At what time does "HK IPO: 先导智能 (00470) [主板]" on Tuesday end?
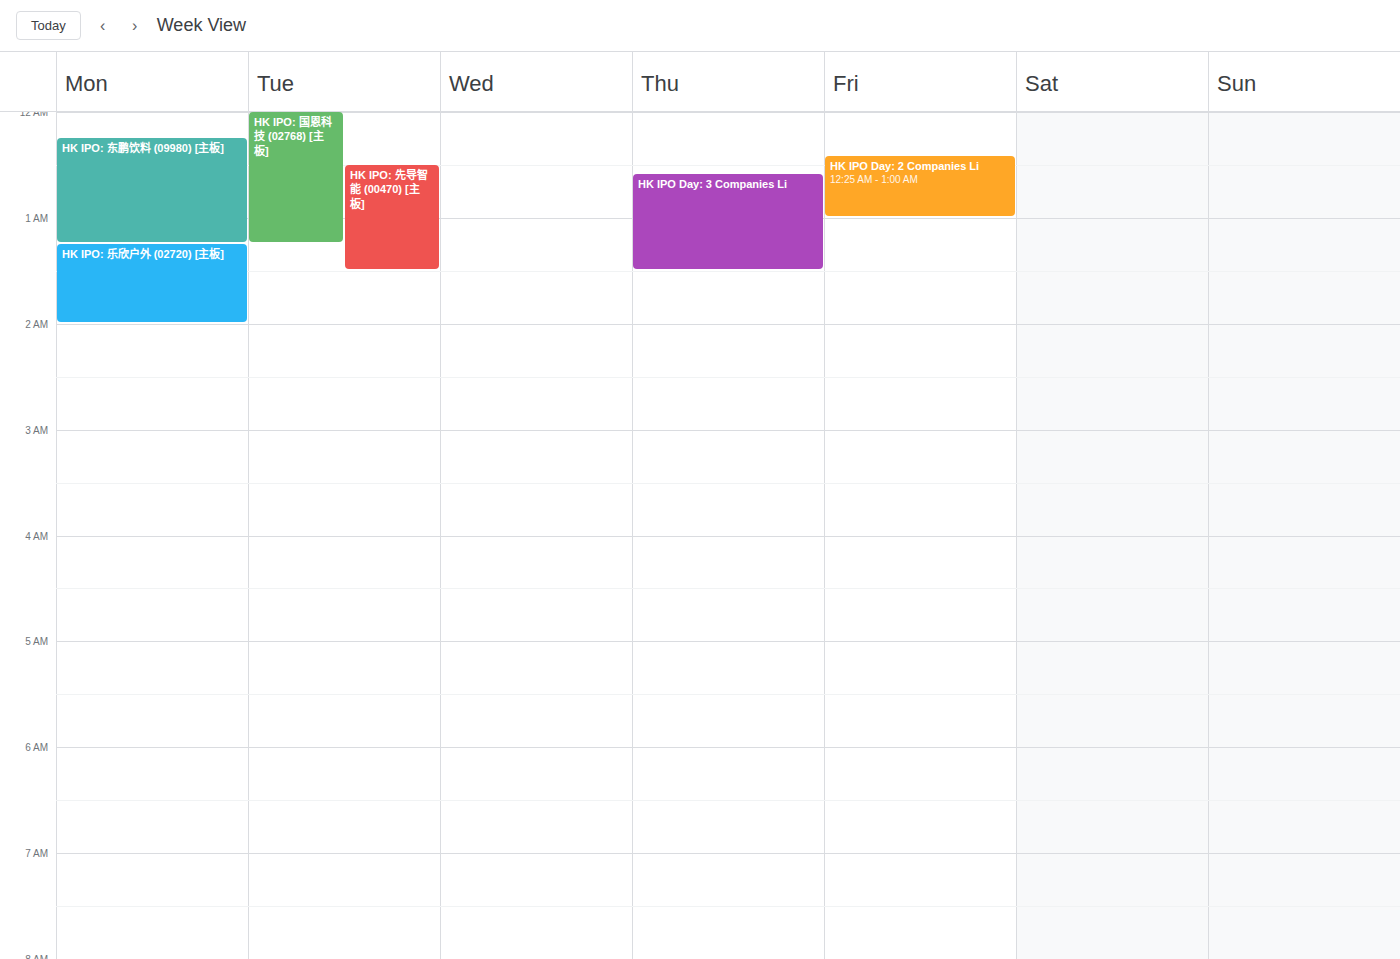
1:30 AM